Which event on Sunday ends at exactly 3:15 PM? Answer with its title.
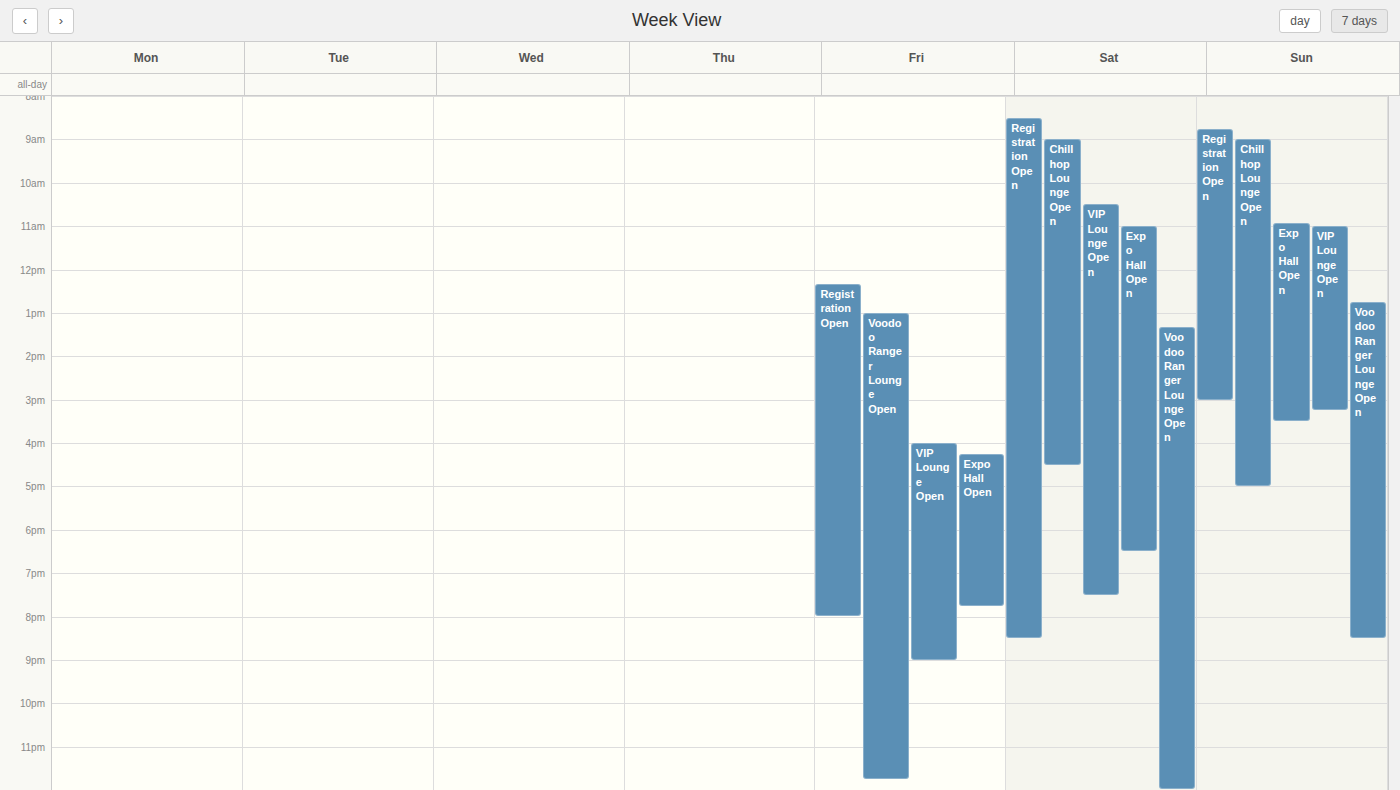
"VIP Lounge Open"